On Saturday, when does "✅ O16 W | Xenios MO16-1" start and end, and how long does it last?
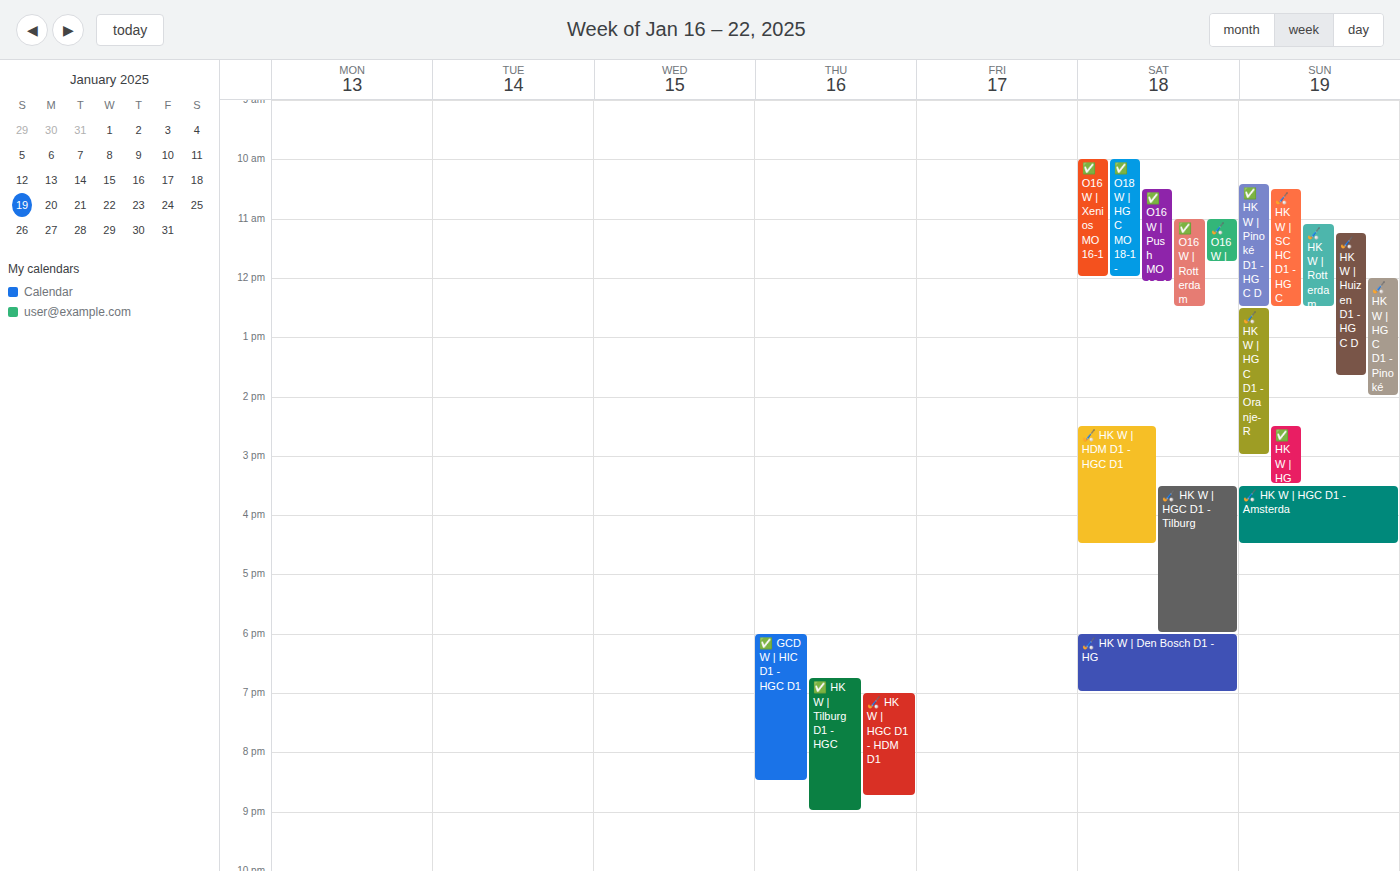
10:00 AM to 12:00 PM, 2 hours